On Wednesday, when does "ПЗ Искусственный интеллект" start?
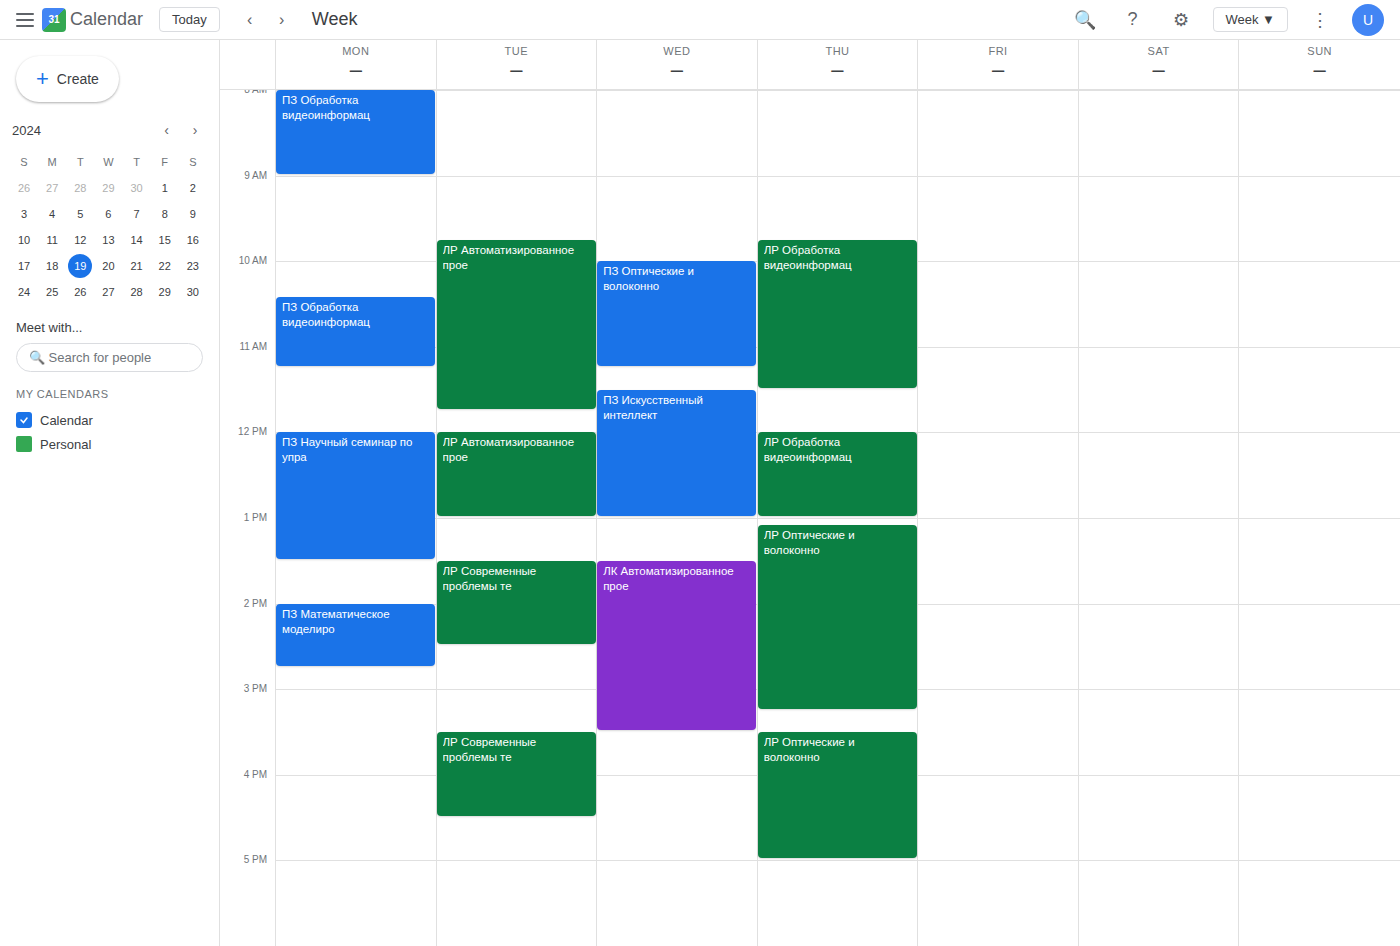
11:30